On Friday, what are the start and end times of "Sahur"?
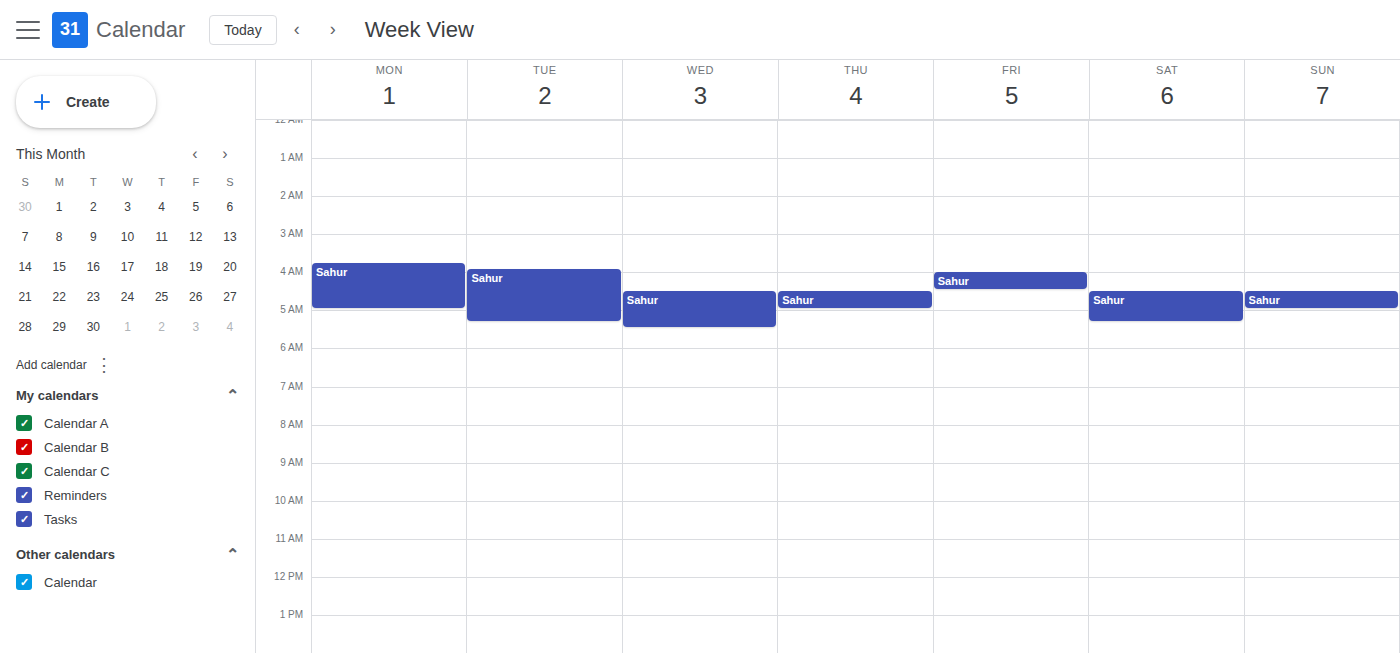
4:00 AM to 4:30 AM